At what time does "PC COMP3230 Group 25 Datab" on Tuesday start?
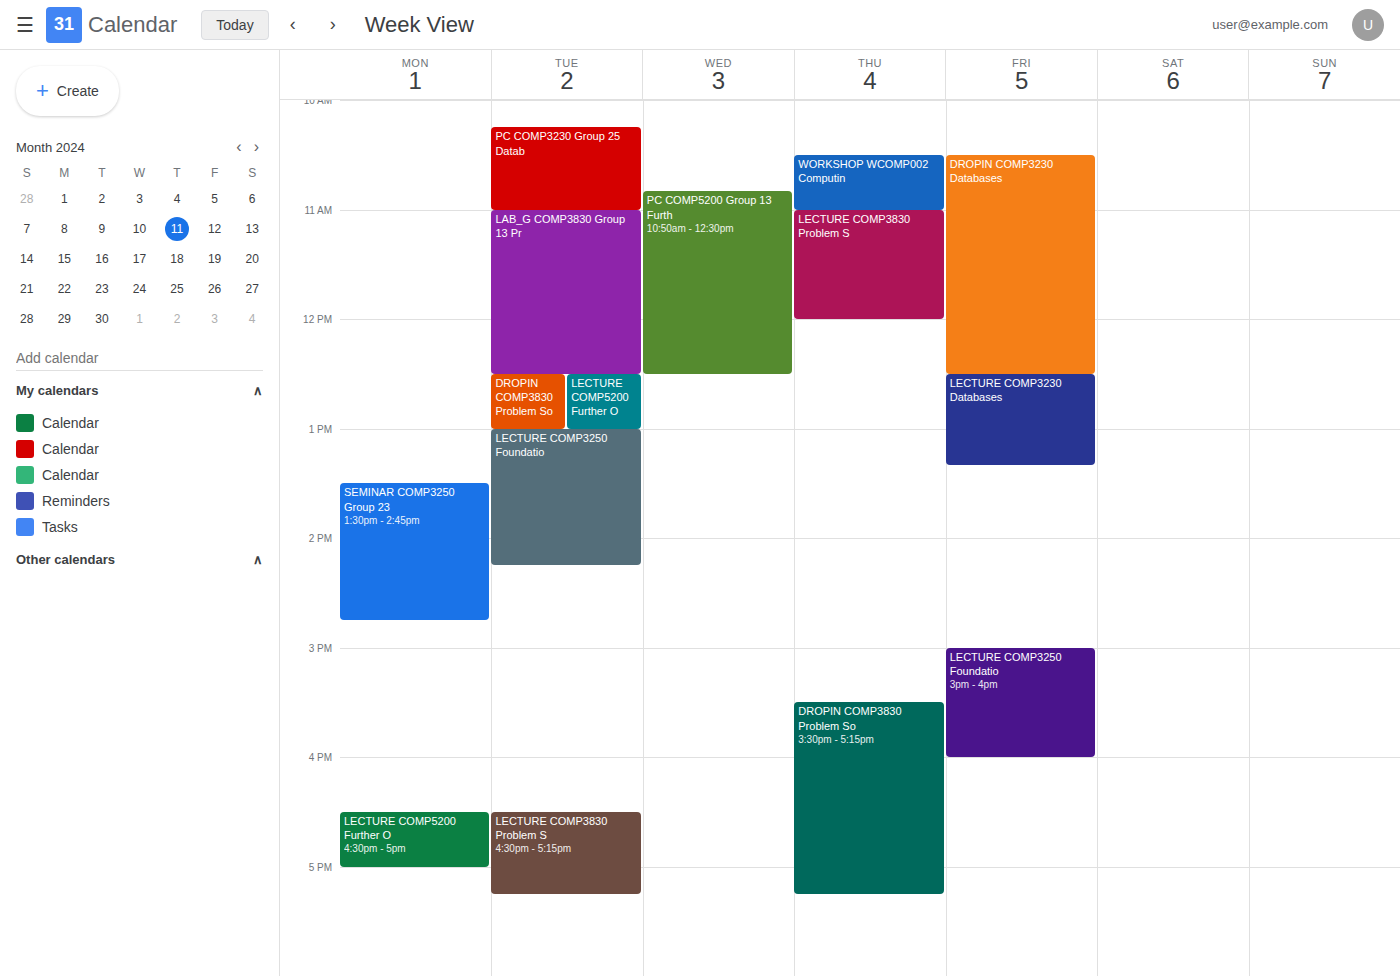
10:15